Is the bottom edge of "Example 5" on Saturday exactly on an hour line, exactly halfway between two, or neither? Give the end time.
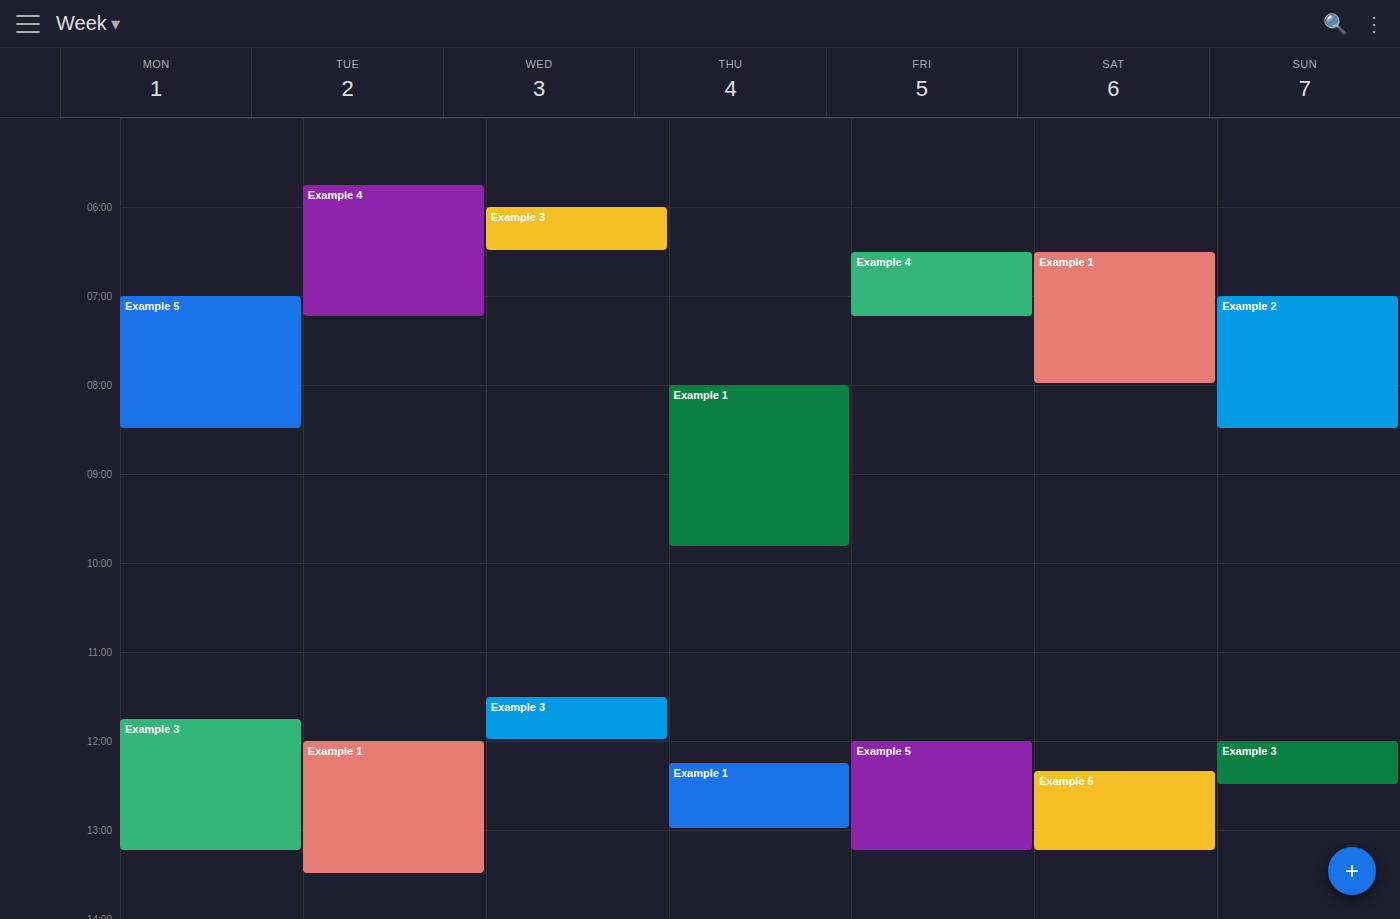
1:15 PM -- neither: a quarter of the way from the 1 PM line to the 2 PM line.